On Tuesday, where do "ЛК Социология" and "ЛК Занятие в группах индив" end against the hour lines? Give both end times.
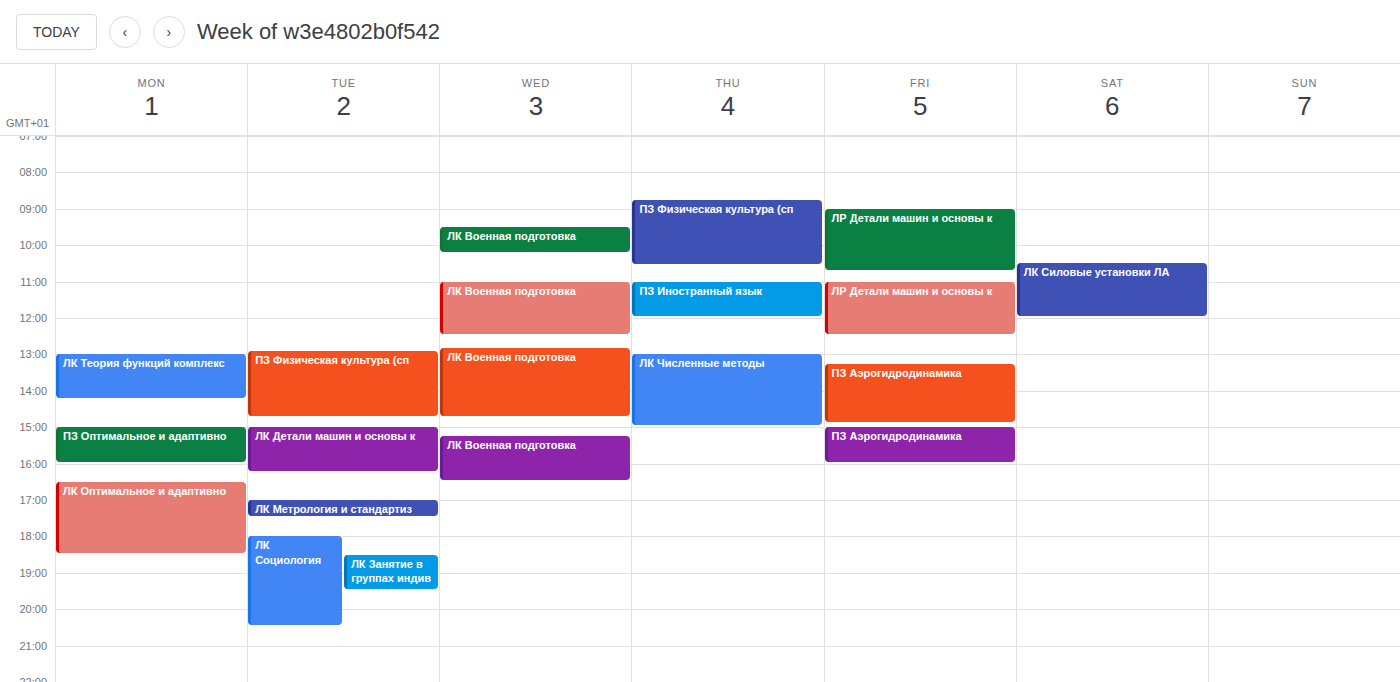
"ЛК Социология": 20:30, halfway between the 20:00 and 21:00 lines. "ЛК Занятие в группах индив": 19:30, halfway between the 19:00 and 20:00 lines.